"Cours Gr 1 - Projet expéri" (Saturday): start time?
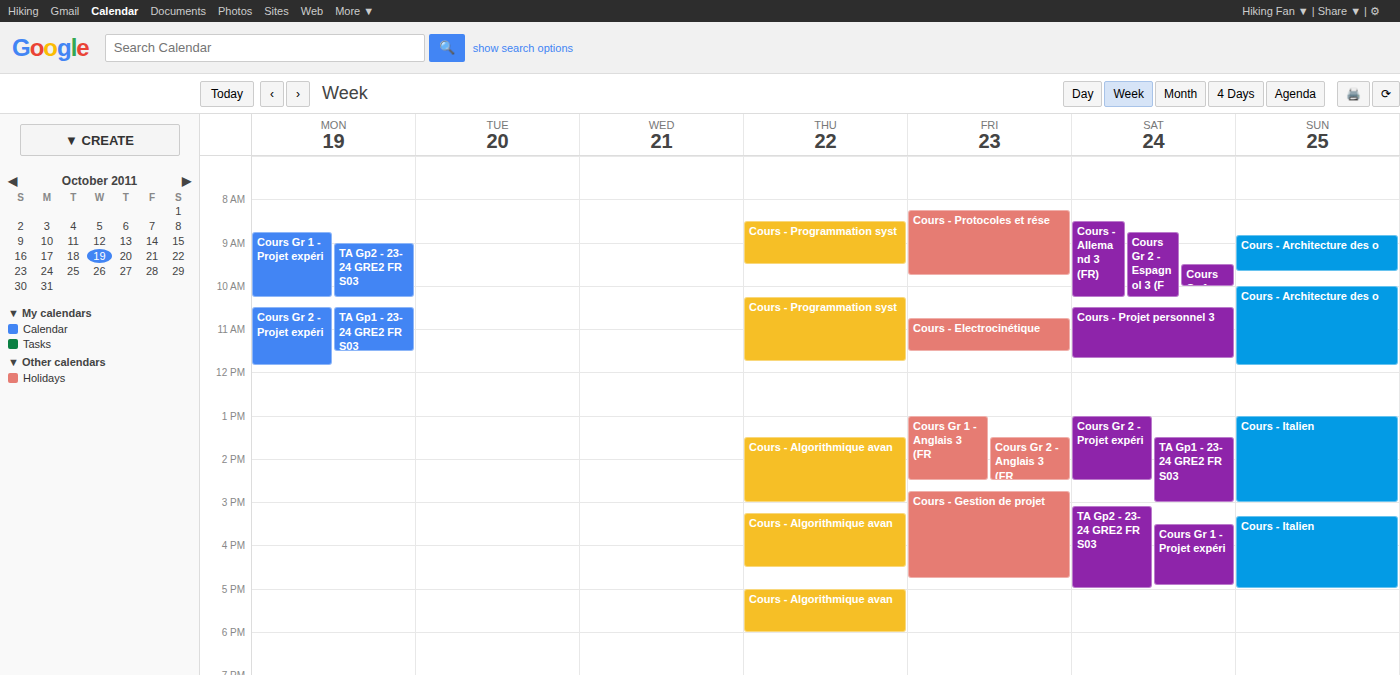
3:30 PM